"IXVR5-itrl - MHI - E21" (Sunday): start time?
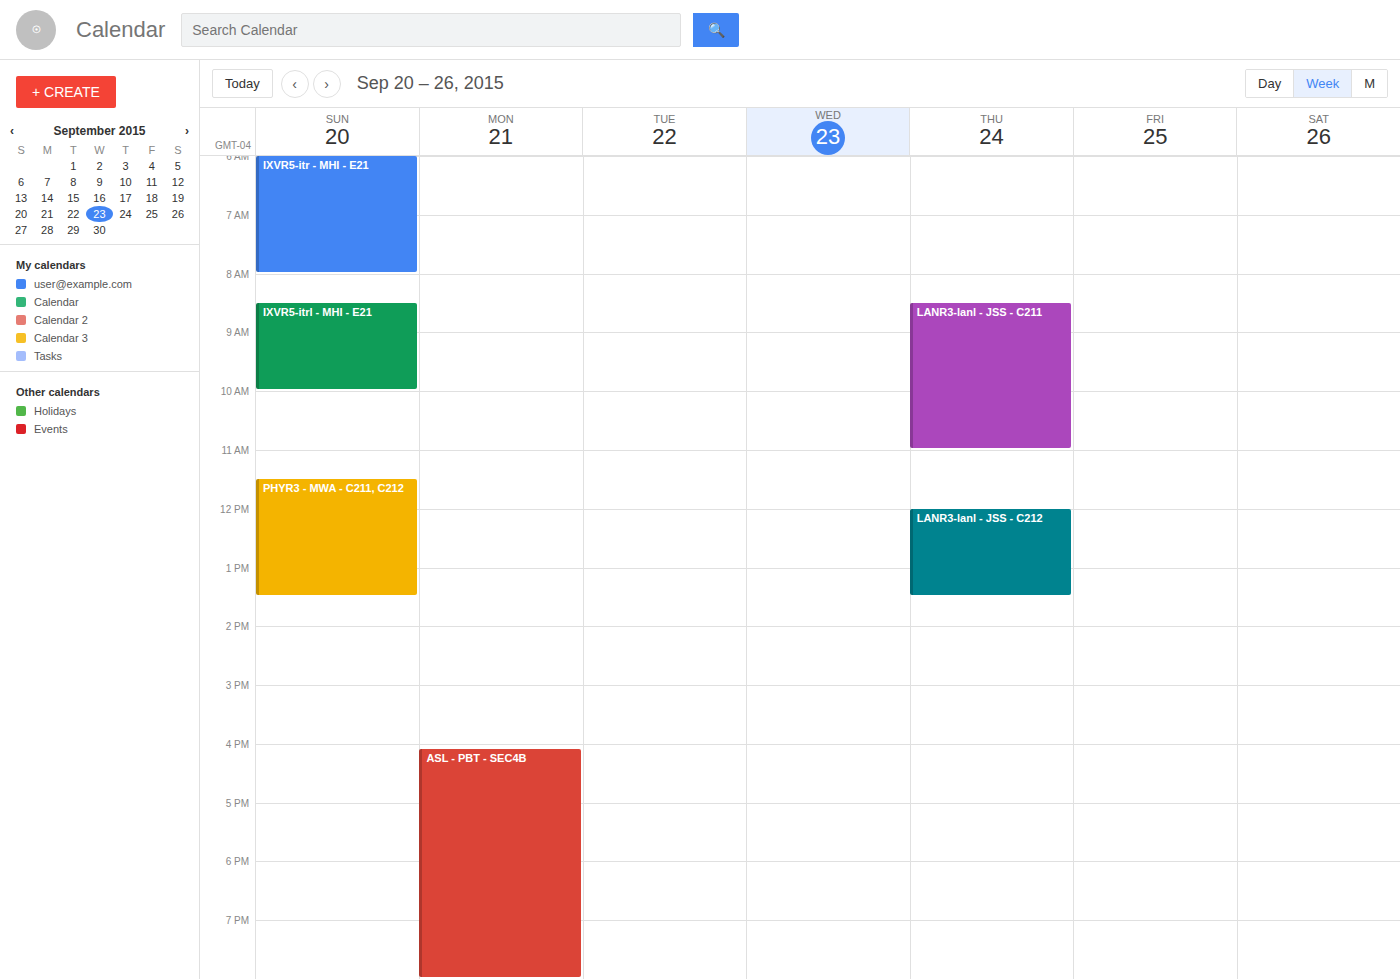
8:30 AM